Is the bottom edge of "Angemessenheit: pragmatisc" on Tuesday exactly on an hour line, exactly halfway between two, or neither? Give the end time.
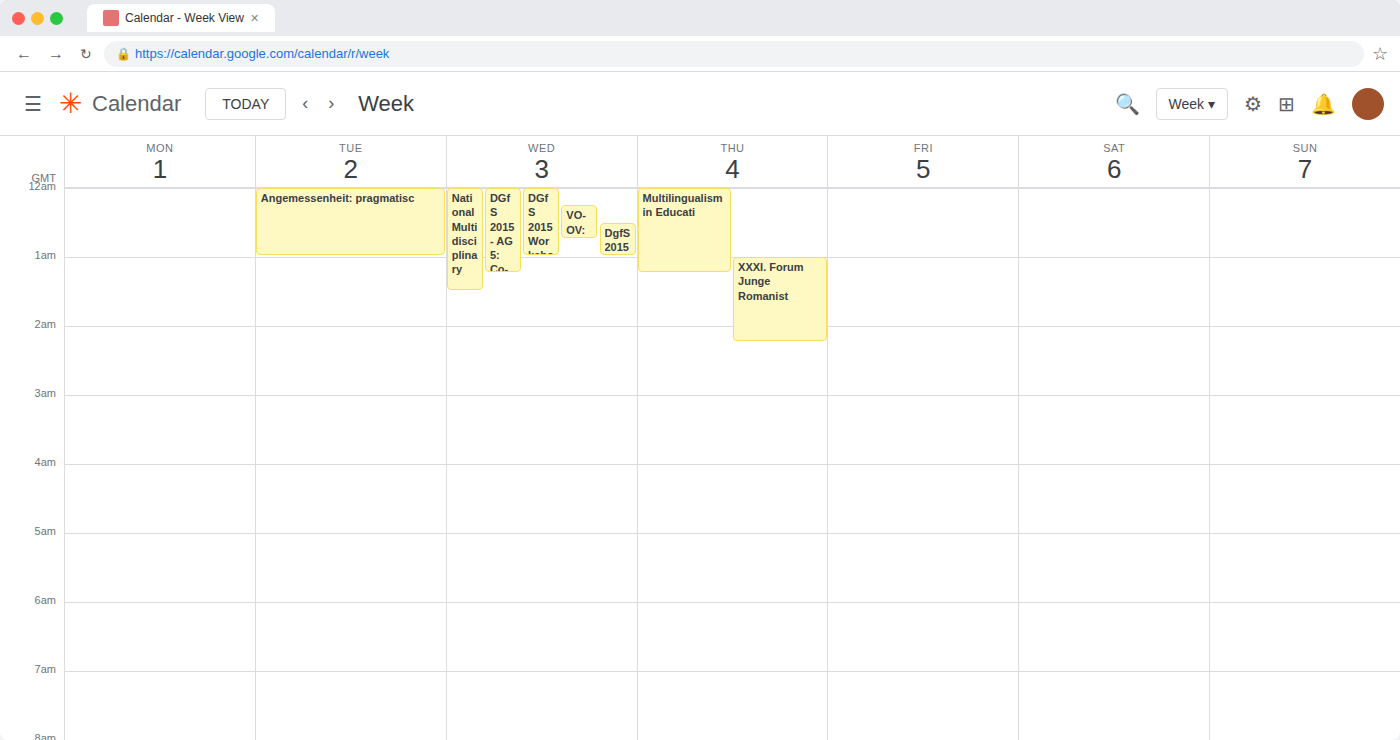
1:00 AM -- exactly on the 1 AM line.